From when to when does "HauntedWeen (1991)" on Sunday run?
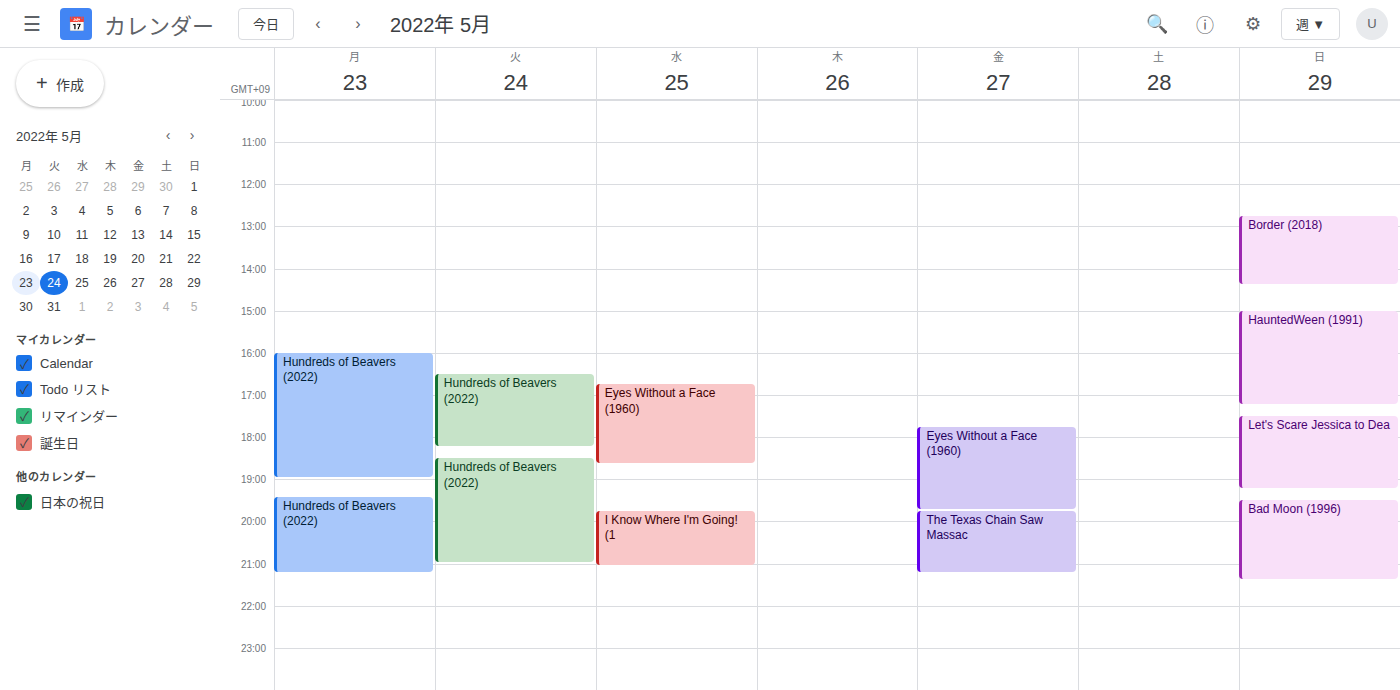
15:00 to 17:15